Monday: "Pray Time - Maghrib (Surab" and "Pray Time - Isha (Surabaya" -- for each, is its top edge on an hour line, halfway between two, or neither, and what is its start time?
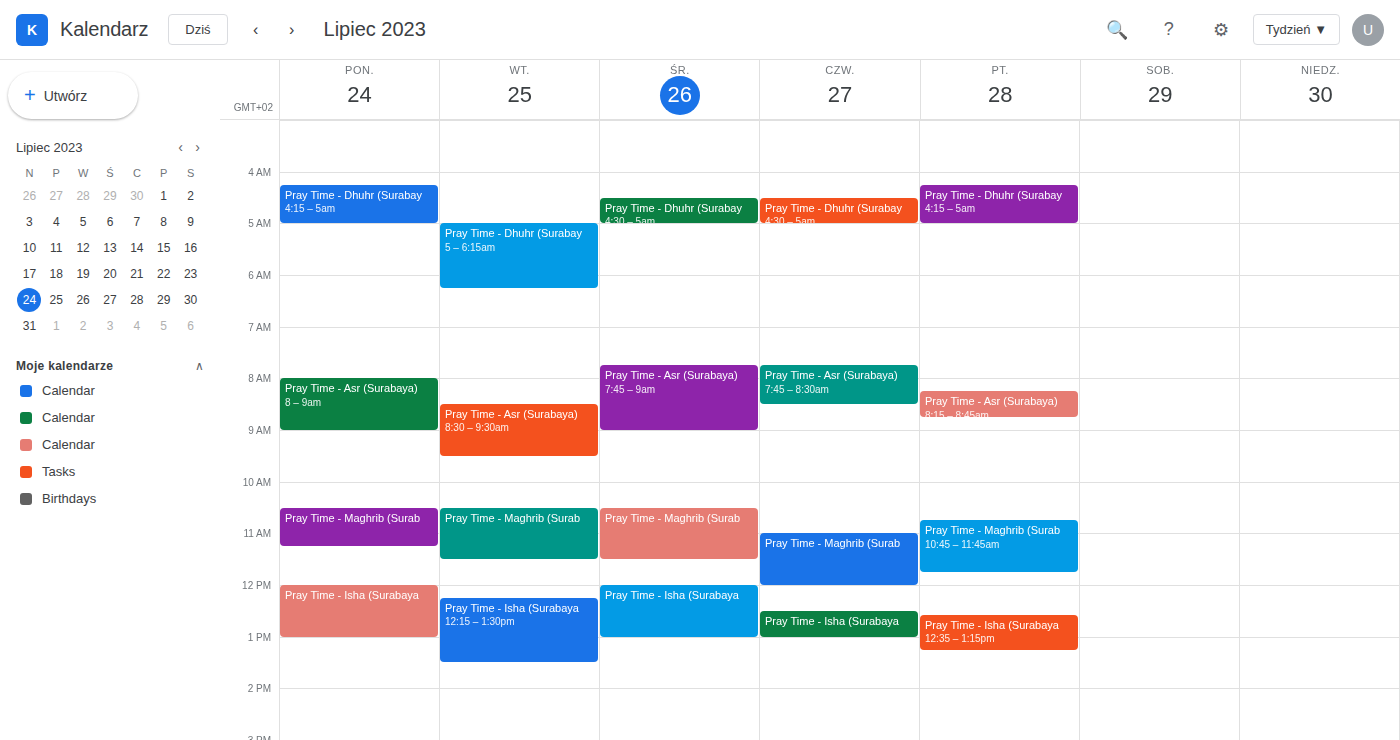
"Pray Time - Maghrib (Surab": 10:30 AM, halfway between the 10 AM and 11 AM lines. "Pray Time - Isha (Surabaya": 12:00 PM, exactly on the 12 PM line.